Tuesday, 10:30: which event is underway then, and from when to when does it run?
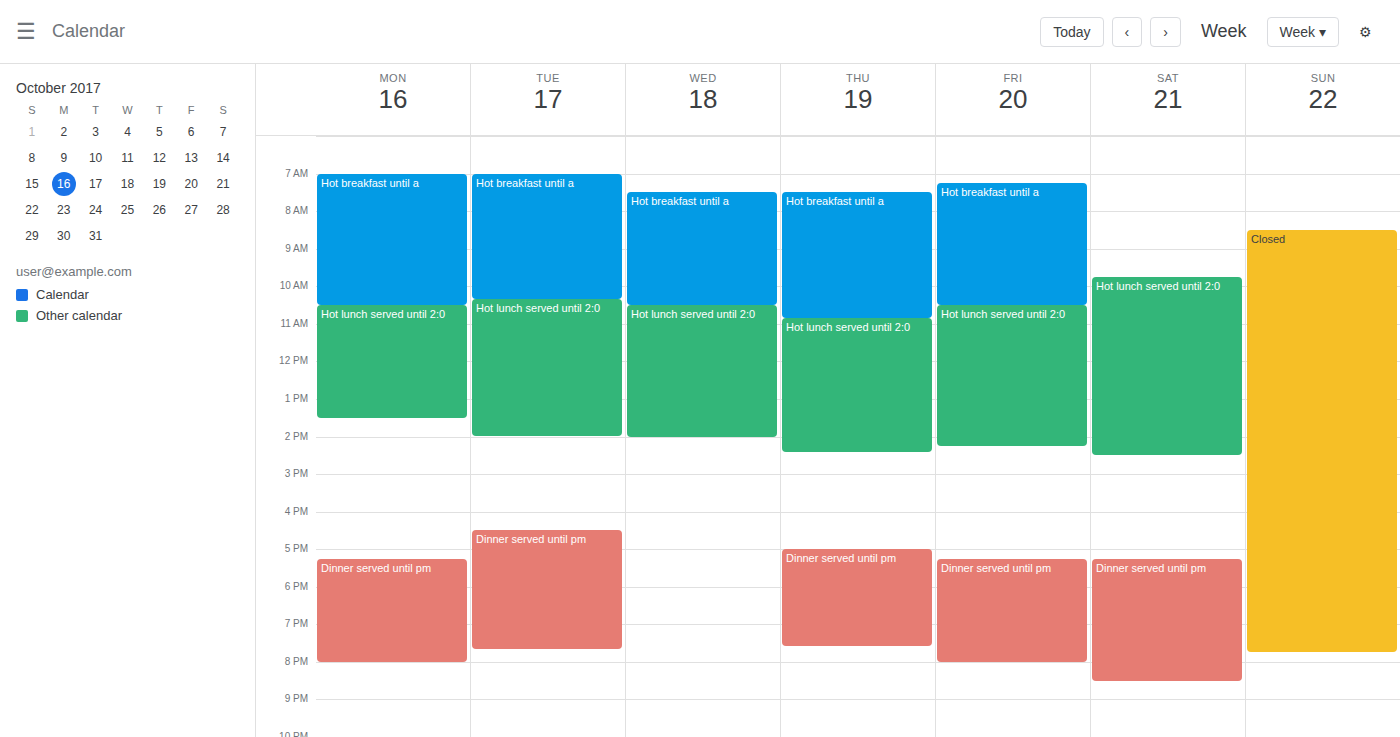
"Hot lunch served until 2:0", 10:20 to 14:00